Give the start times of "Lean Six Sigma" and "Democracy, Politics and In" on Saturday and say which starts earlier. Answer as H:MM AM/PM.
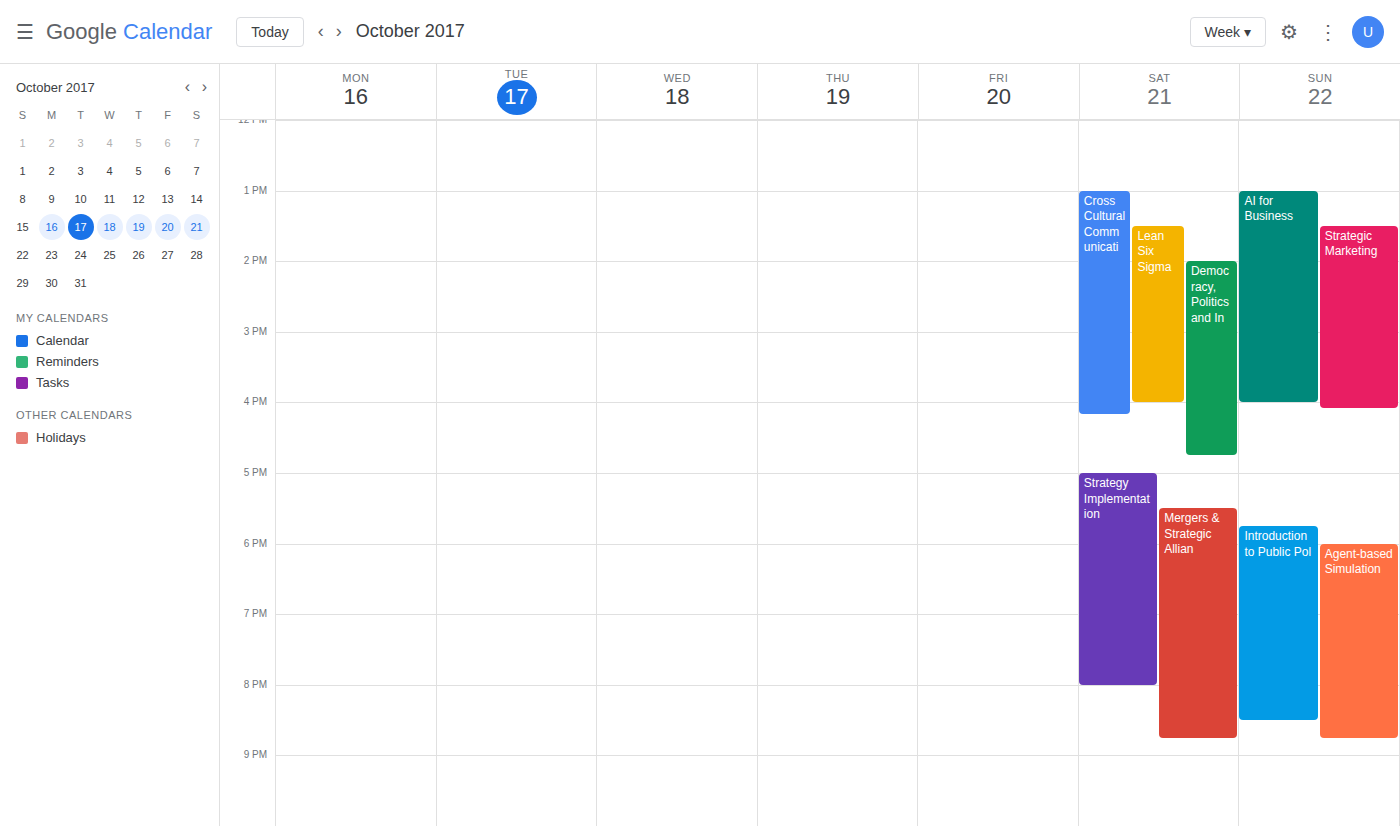
"Lean Six Sigma" 1:30 PM; "Democracy, Politics and In" 2:00 PM.